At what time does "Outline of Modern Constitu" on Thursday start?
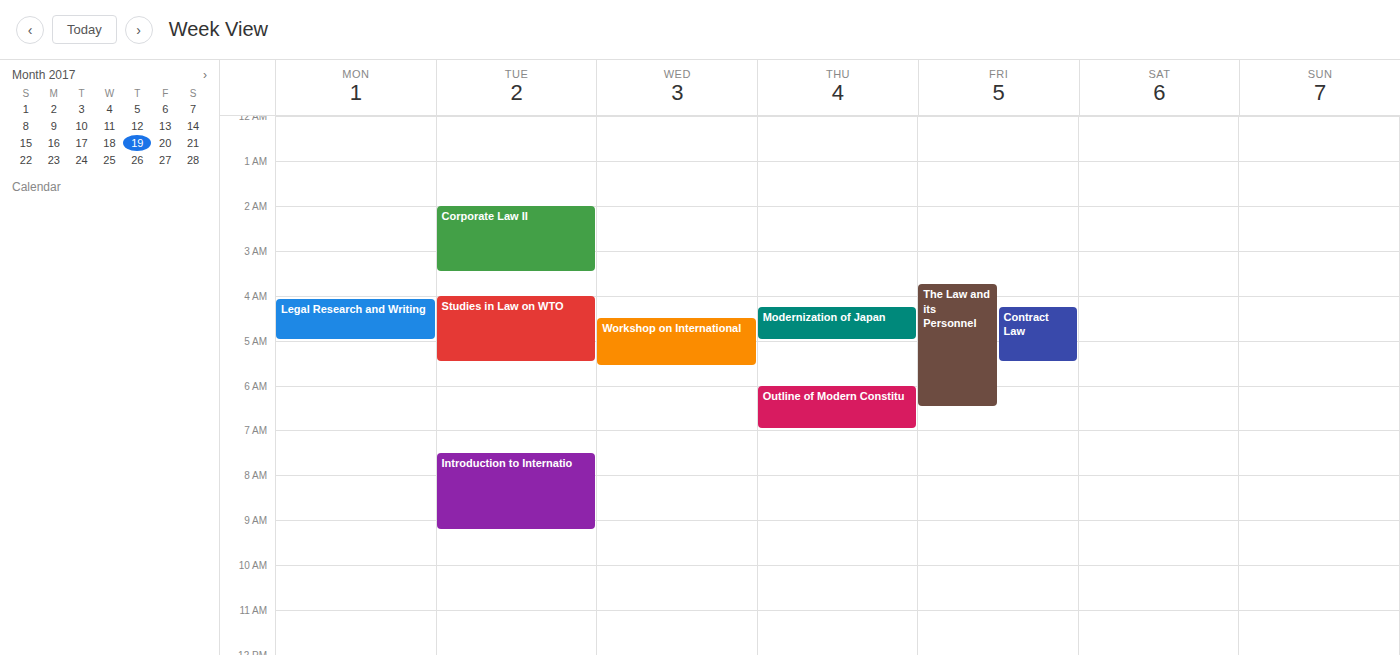
6:00 AM